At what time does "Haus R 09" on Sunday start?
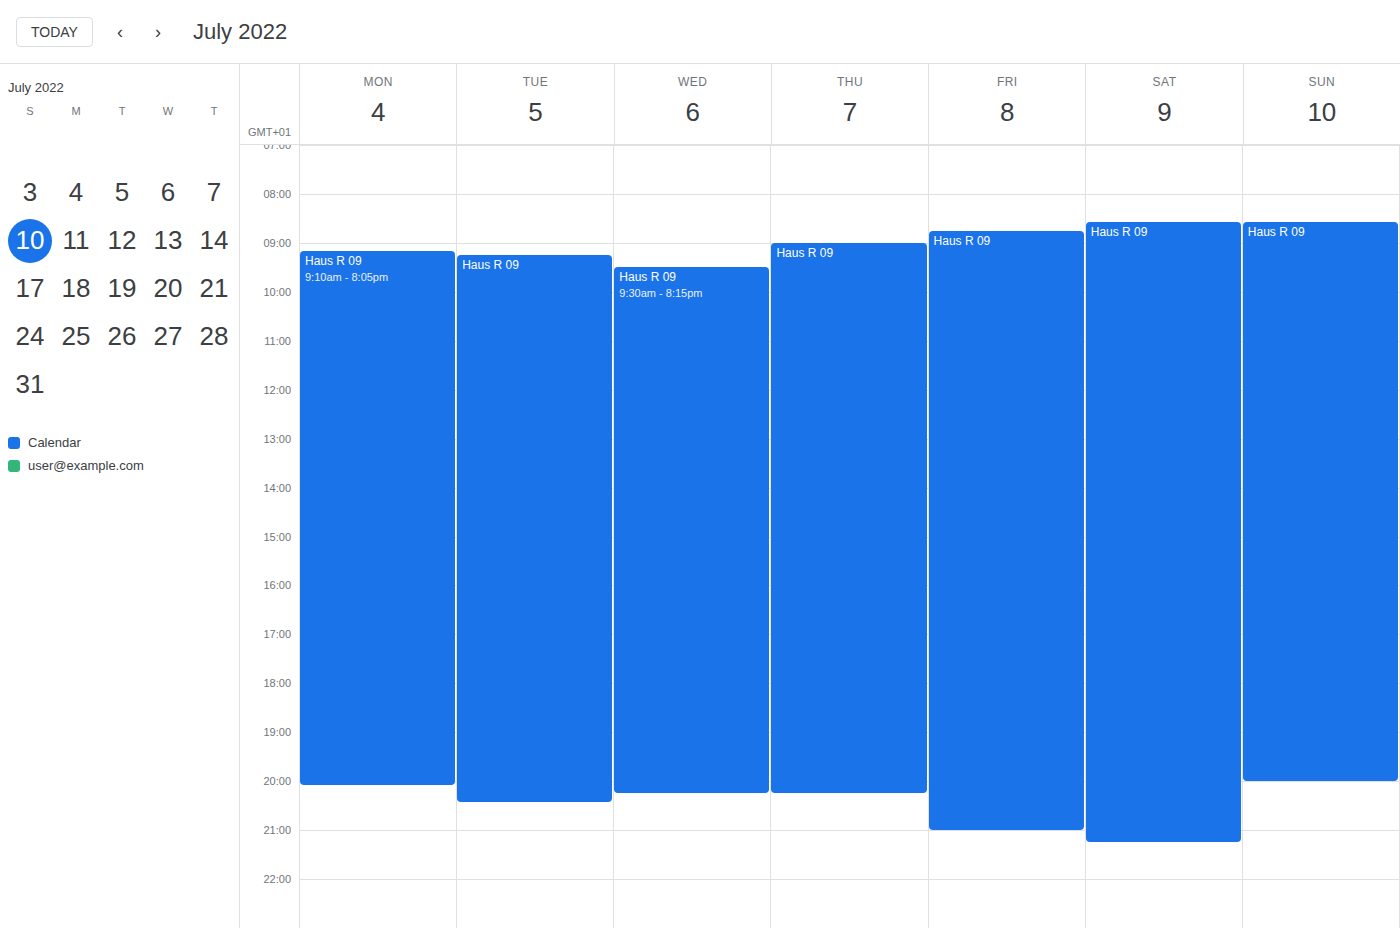
08:35